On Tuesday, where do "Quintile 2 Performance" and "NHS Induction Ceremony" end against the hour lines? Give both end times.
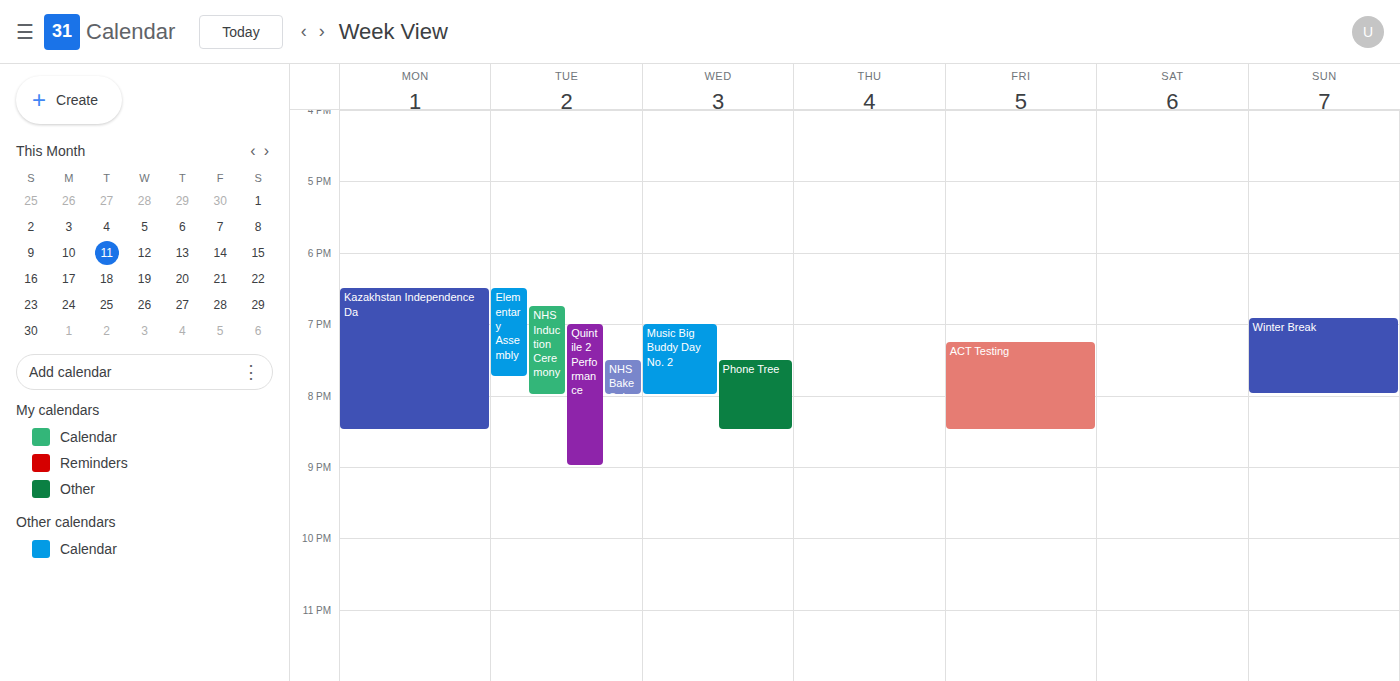
"Quintile 2 Performance": 9:00 PM, exactly on the 9 PM line. "NHS Induction Ceremony": 8:00 PM, exactly on the 8 PM line.